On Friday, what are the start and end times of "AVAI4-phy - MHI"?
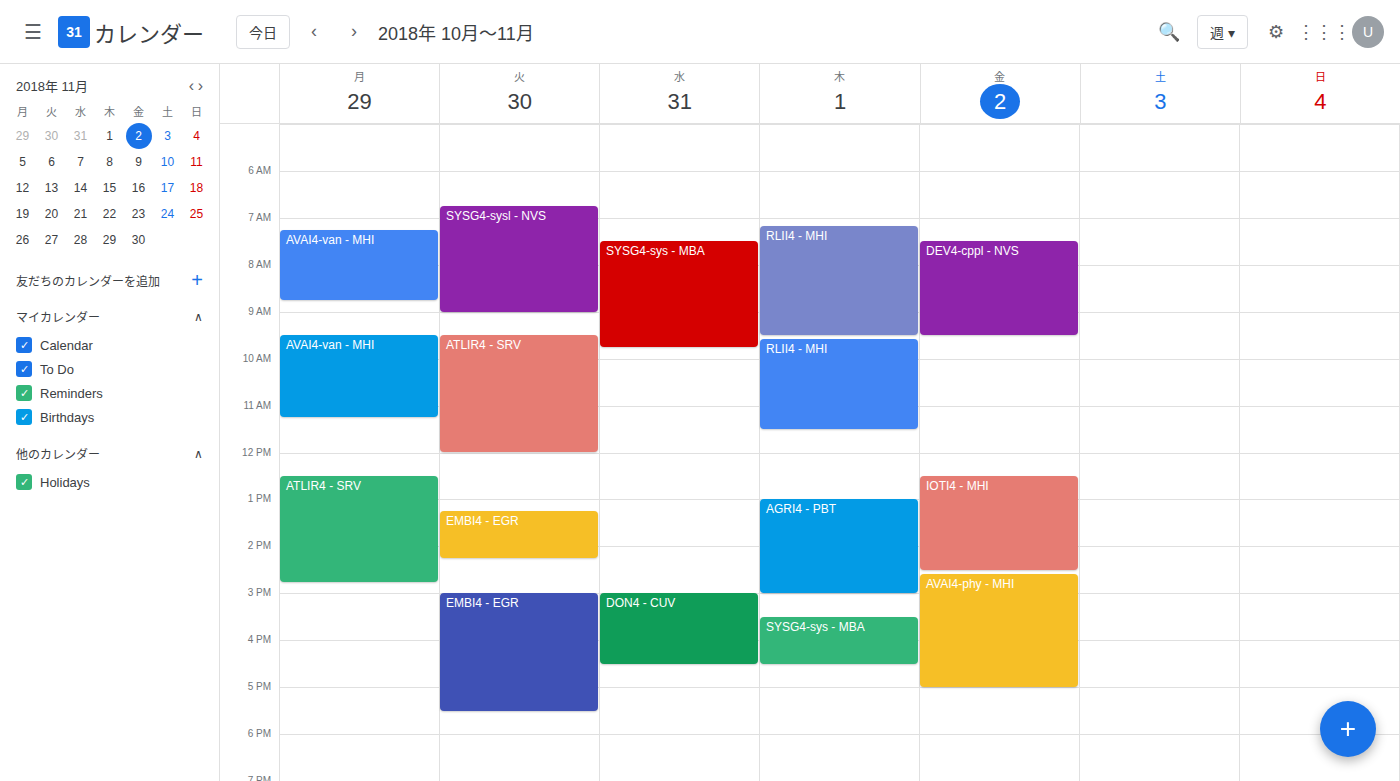
2:35 PM to 5:00 PM